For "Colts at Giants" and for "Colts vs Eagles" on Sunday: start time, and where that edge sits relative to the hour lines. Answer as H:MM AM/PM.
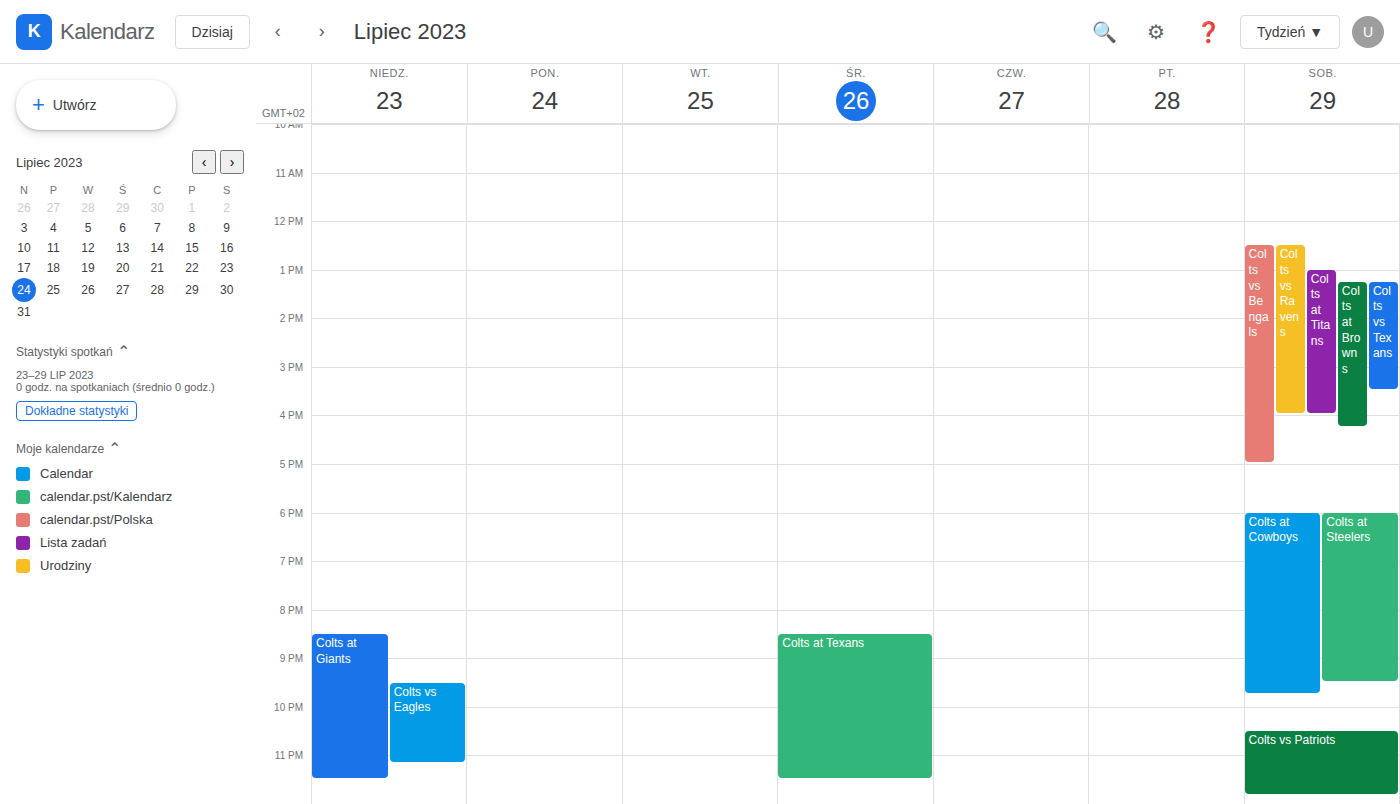
"Colts at Giants": 8:30 PM, halfway between the 8 PM and 9 PM lines. "Colts vs Eagles": 9:30 PM, halfway between the 9 PM and 10 PM lines.